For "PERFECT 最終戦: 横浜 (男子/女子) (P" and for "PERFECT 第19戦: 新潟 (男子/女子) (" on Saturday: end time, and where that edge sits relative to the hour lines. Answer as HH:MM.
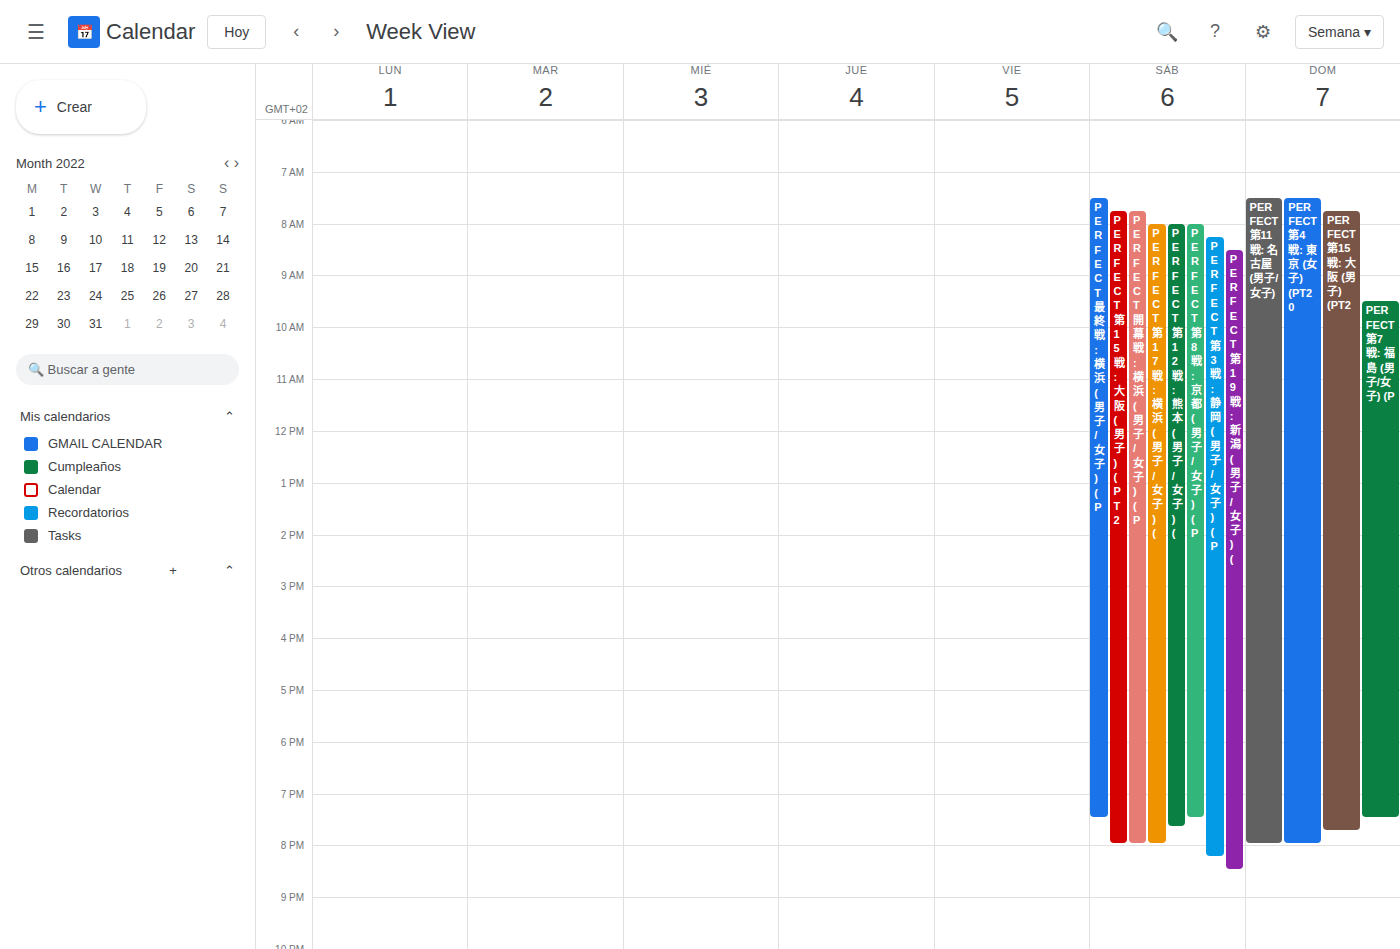
"PERFECT 最終戦: 横浜 (男子/女子) (P": 19:30, halfway between the 19:00 and 20:00 lines. "PERFECT 第19戦: 新潟 (男子/女子) (": 20:30, halfway between the 20:00 and 21:00 lines.